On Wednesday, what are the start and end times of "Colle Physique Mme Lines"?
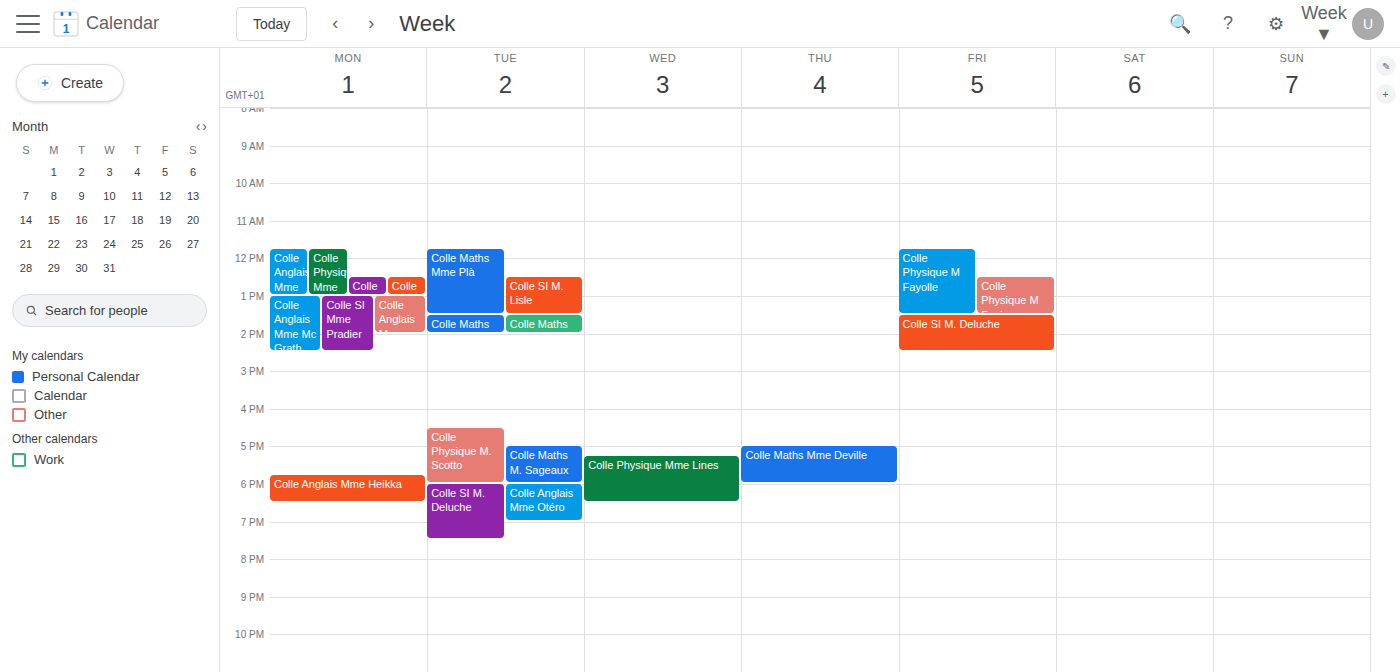
5:15 PM to 6:30 PM